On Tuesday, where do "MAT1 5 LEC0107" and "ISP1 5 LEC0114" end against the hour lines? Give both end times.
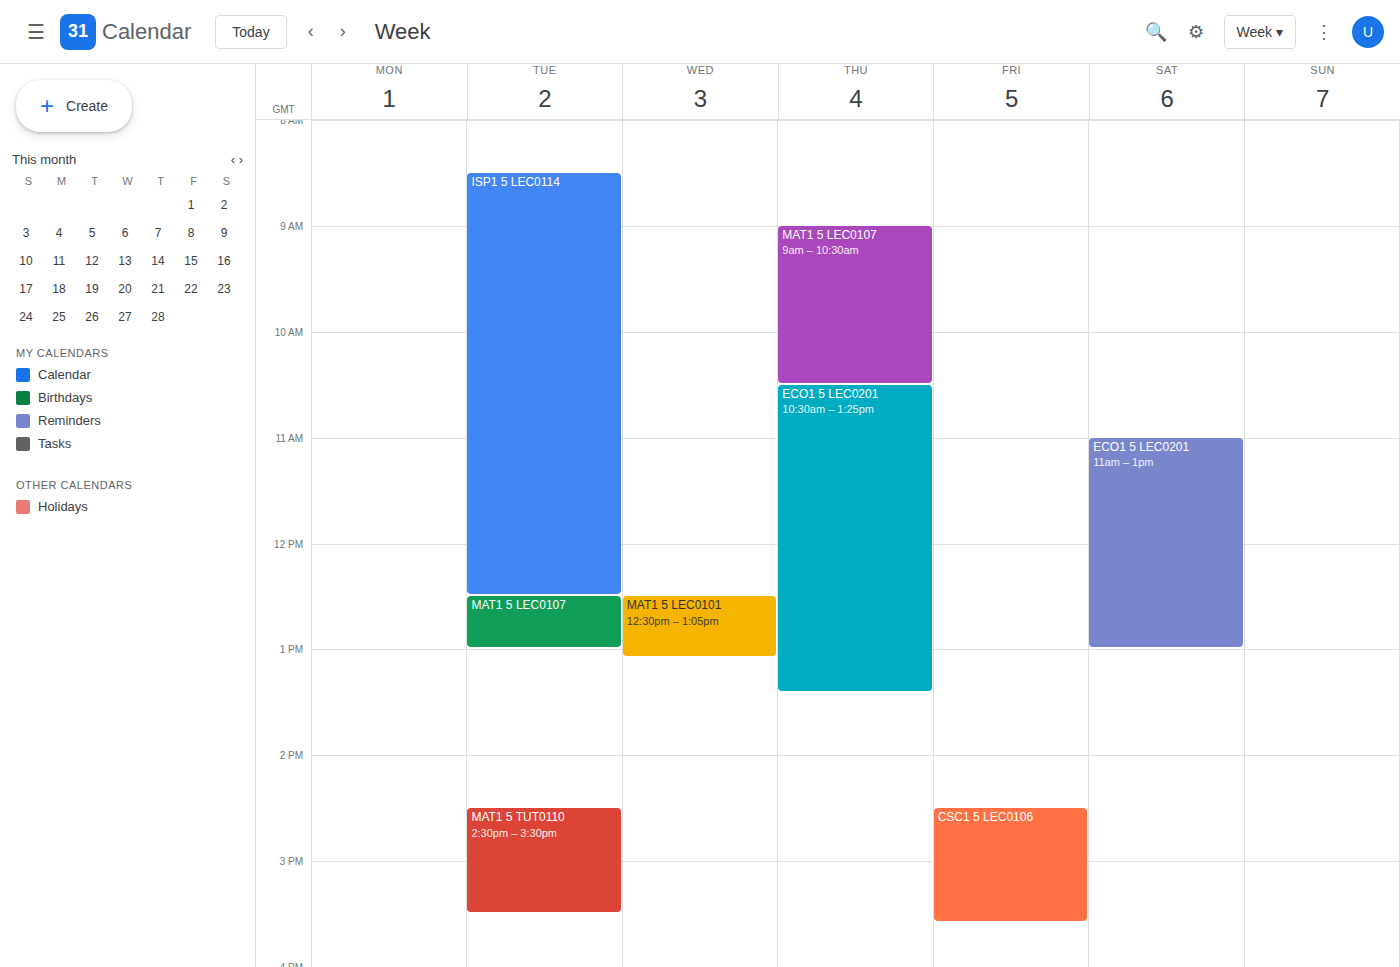
"MAT1 5 LEC0107": 1:00 PM, exactly on the 1 PM line. "ISP1 5 LEC0114": 12:30 PM, halfway between the 12 PM and 1 PM lines.